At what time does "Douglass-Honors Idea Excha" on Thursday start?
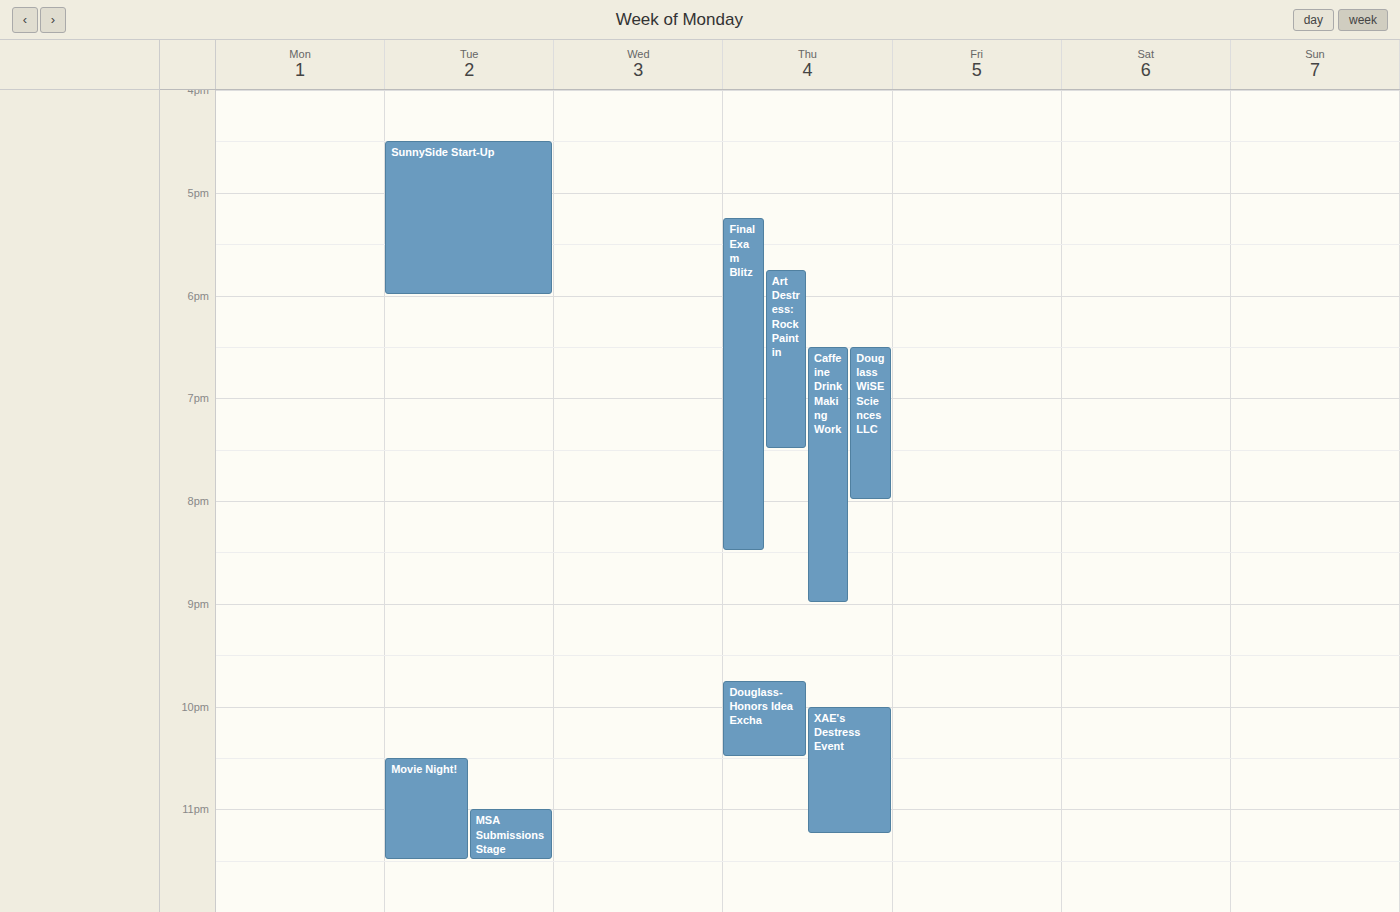
9:45 PM